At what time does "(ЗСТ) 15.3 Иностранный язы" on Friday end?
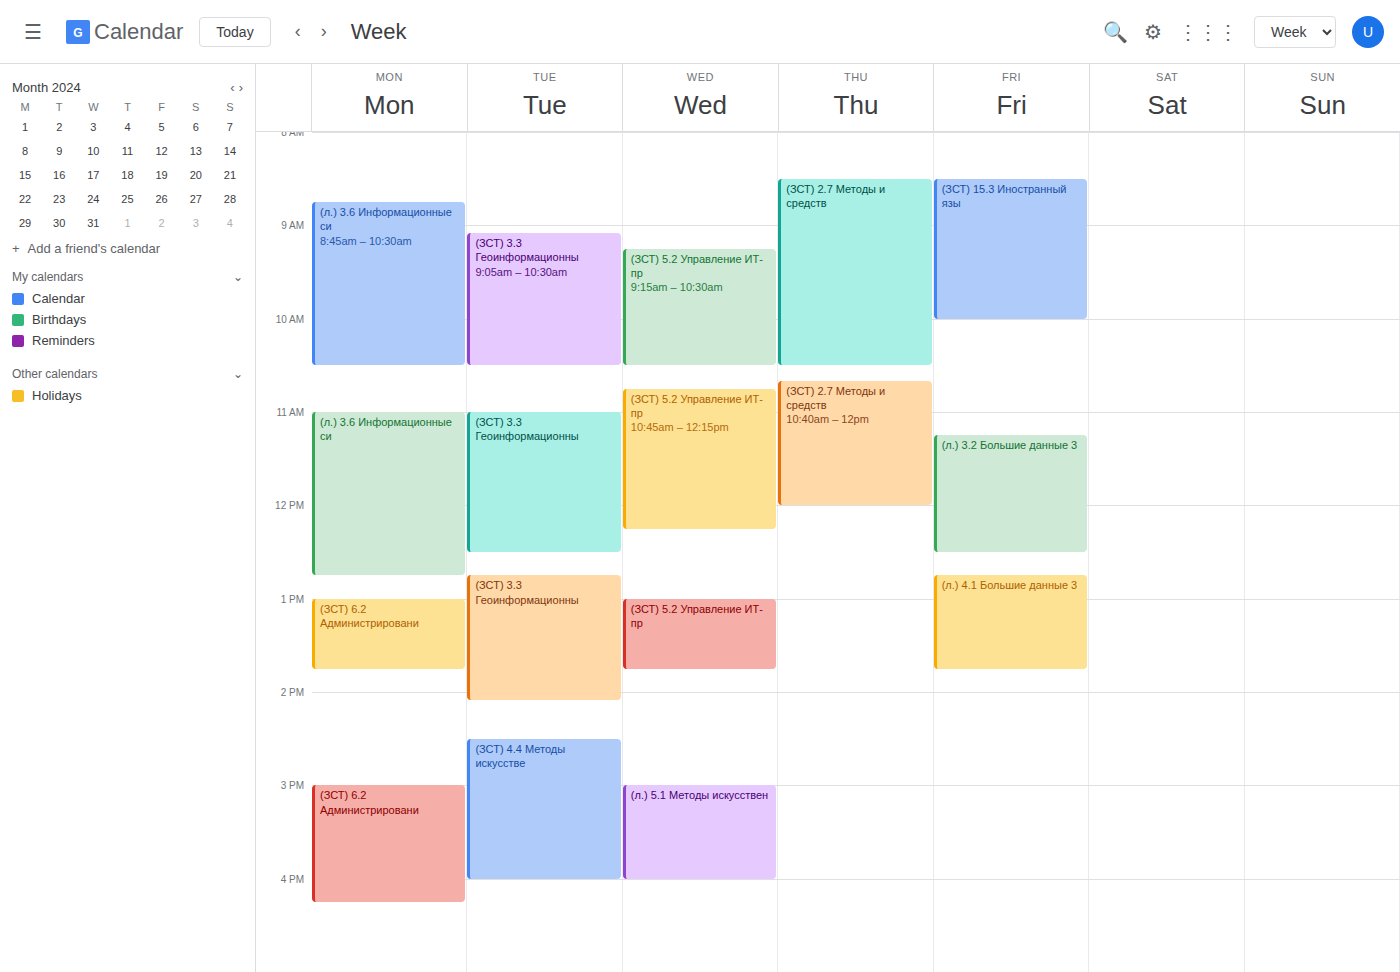
10:00 AM